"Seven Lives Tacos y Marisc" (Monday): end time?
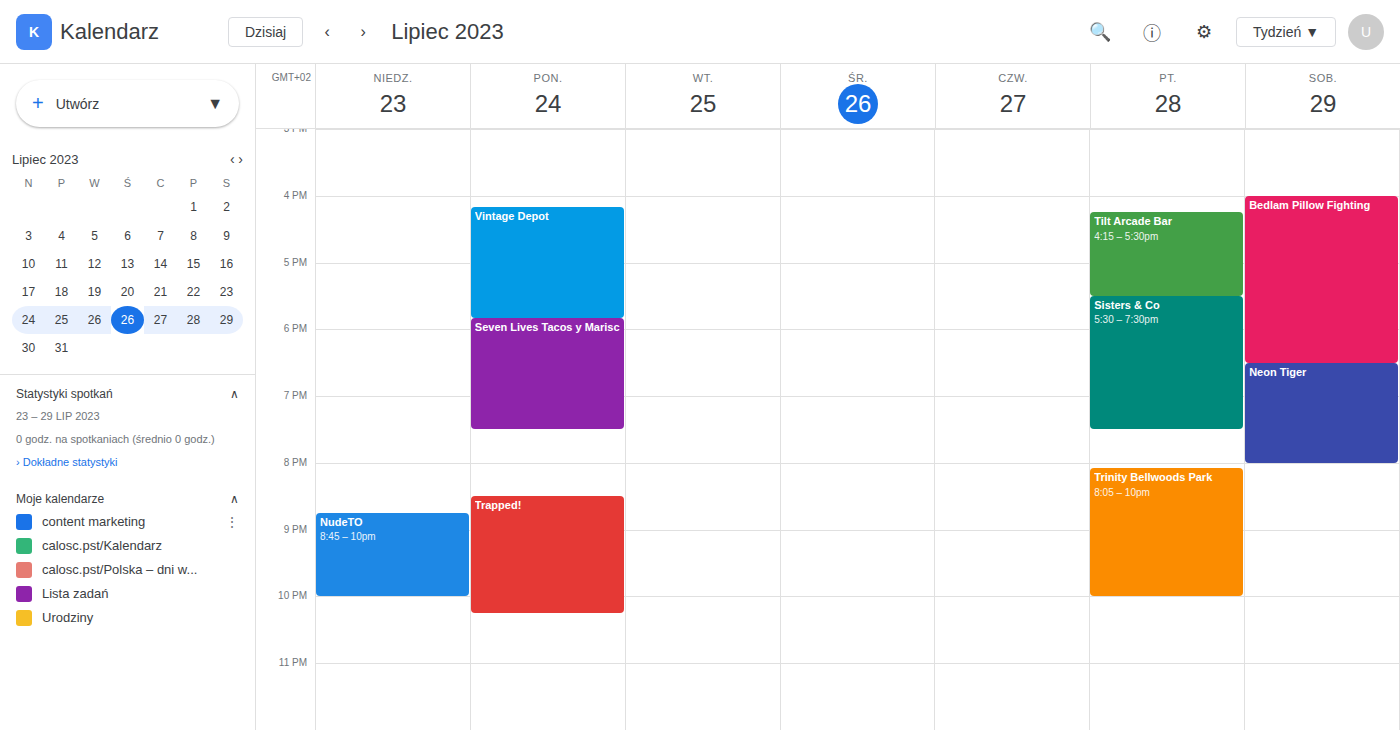
7:30 PM